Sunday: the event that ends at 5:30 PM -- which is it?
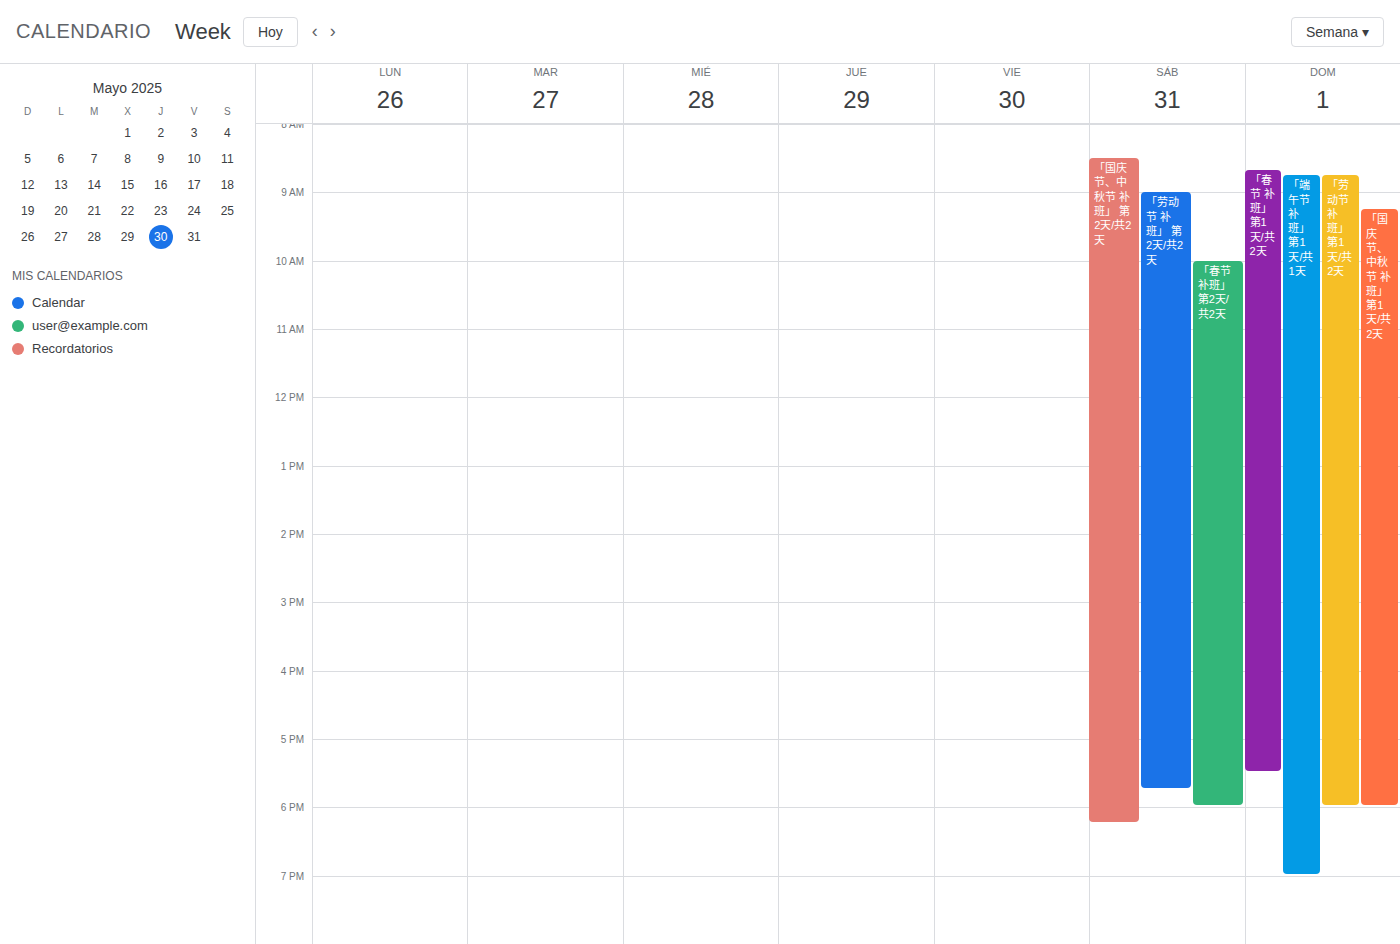
"「春节 补班」 第1天/共2天"